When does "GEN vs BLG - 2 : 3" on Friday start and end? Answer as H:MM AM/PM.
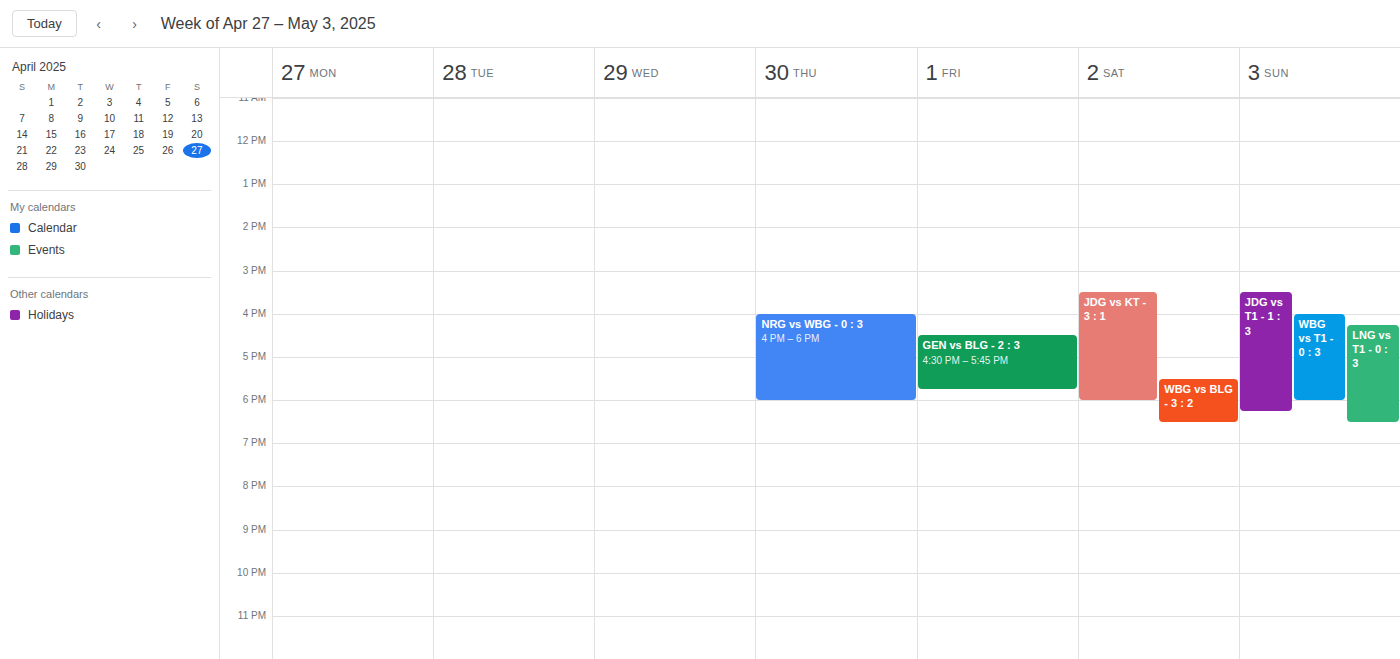
4:30 PM to 5:45 PM